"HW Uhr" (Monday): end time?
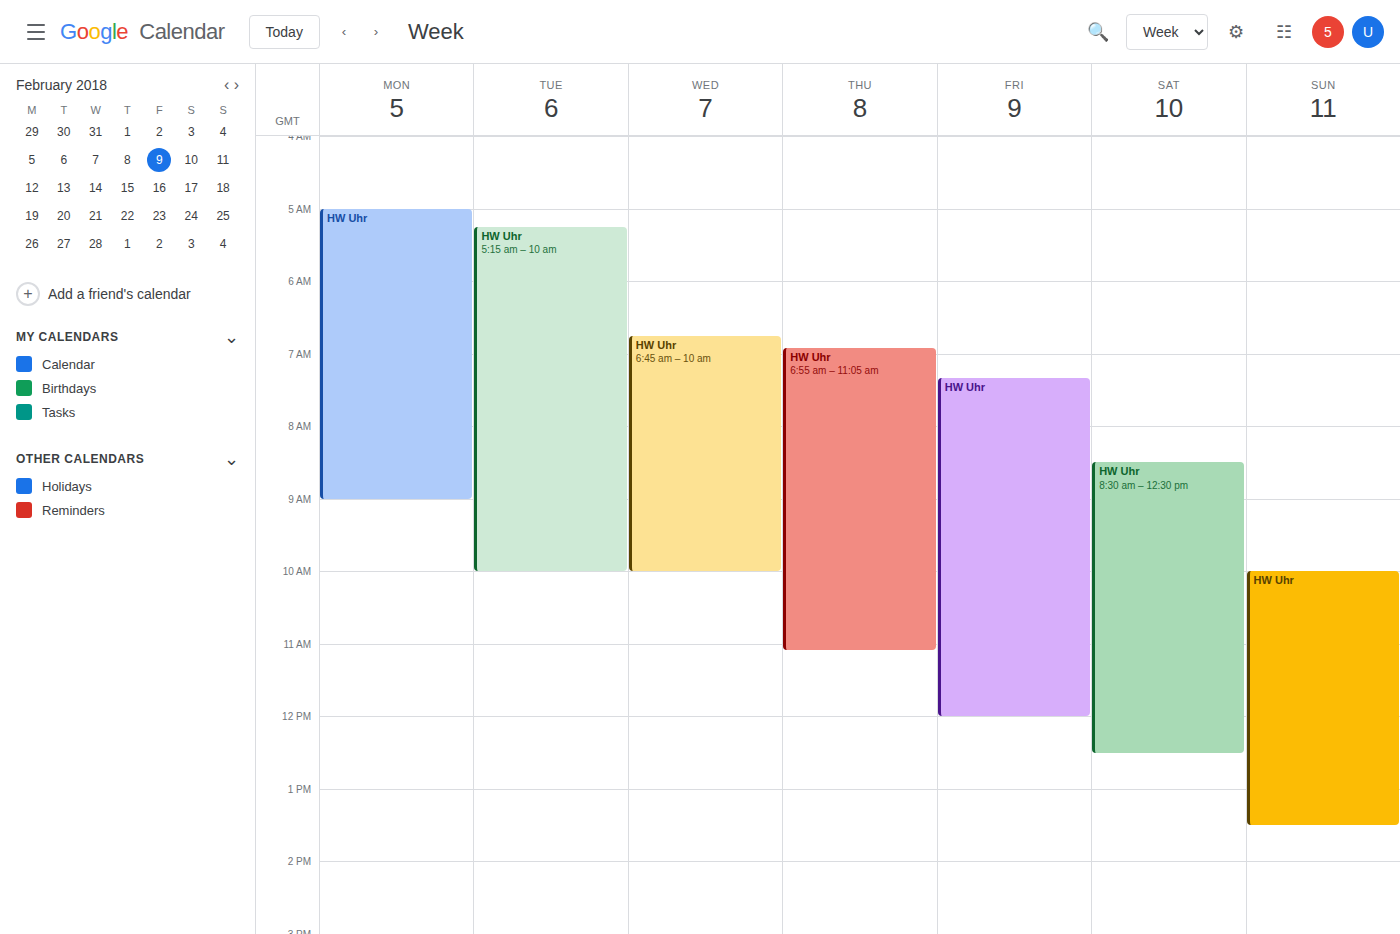
9:00 AM